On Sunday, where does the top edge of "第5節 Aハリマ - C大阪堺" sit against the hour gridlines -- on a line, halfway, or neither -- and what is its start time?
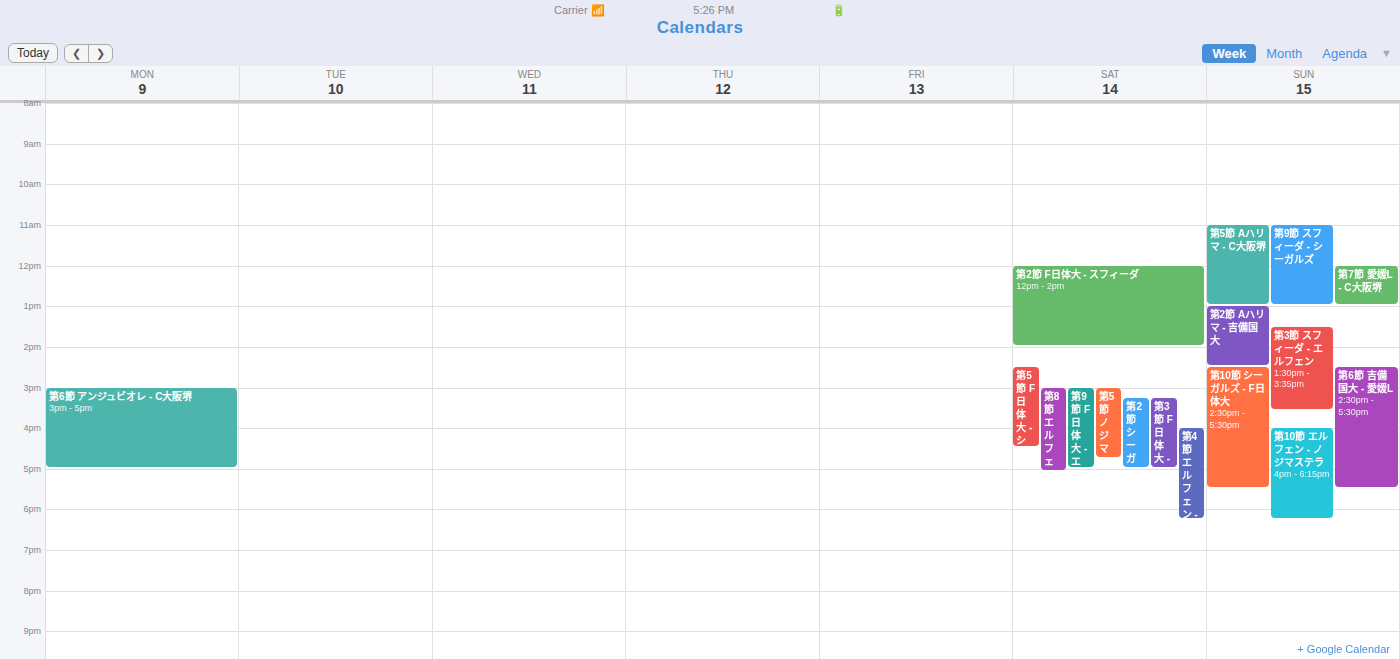
11:00 AM -- exactly on the 11 AM line.